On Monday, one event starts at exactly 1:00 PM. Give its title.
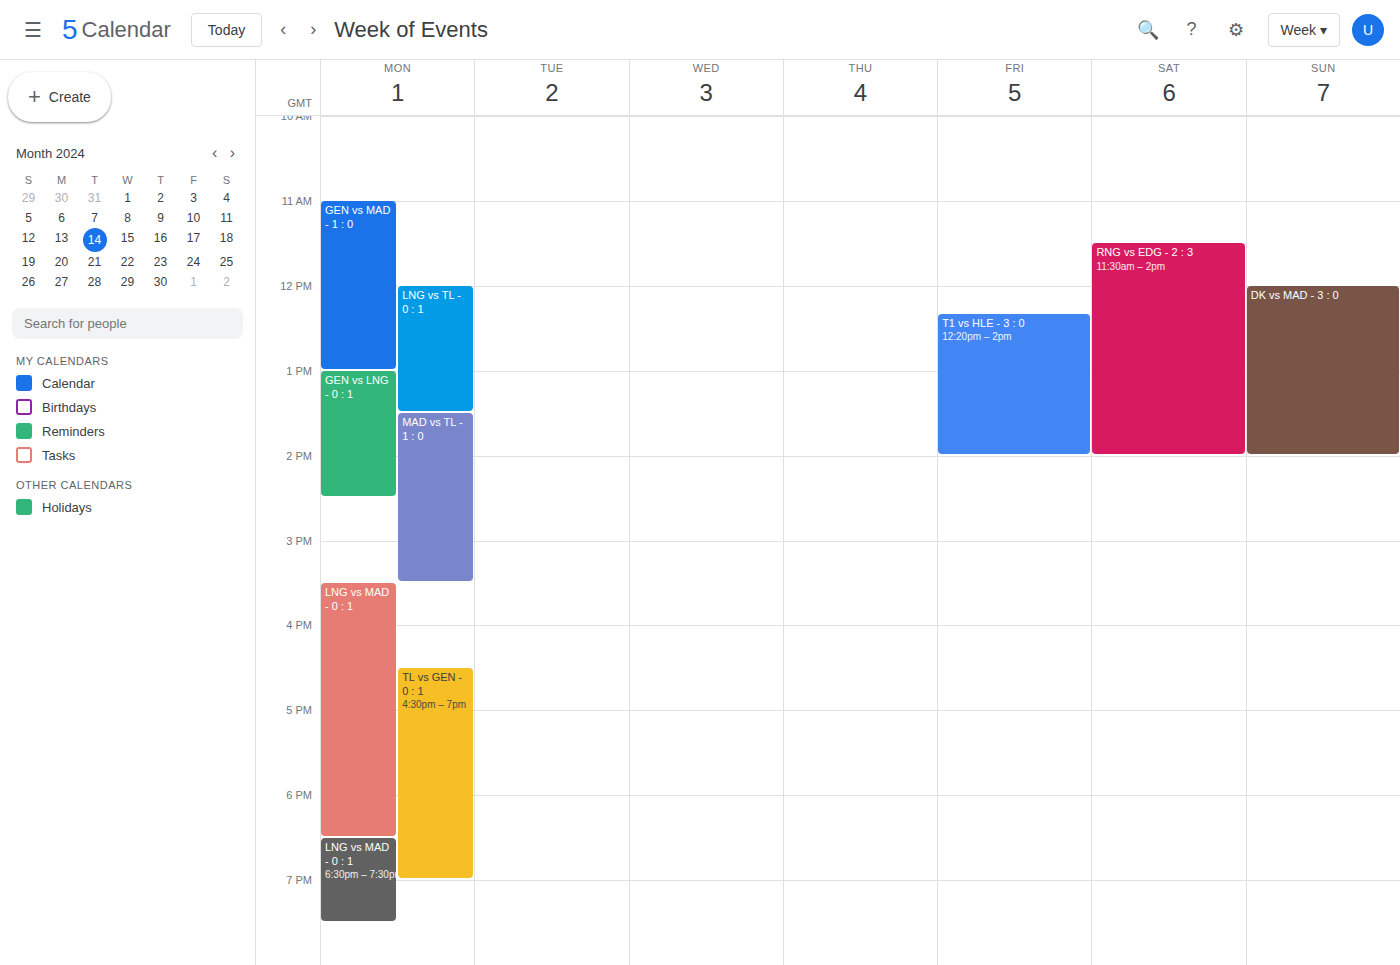
"GEN vs LNG - 0 : 1"